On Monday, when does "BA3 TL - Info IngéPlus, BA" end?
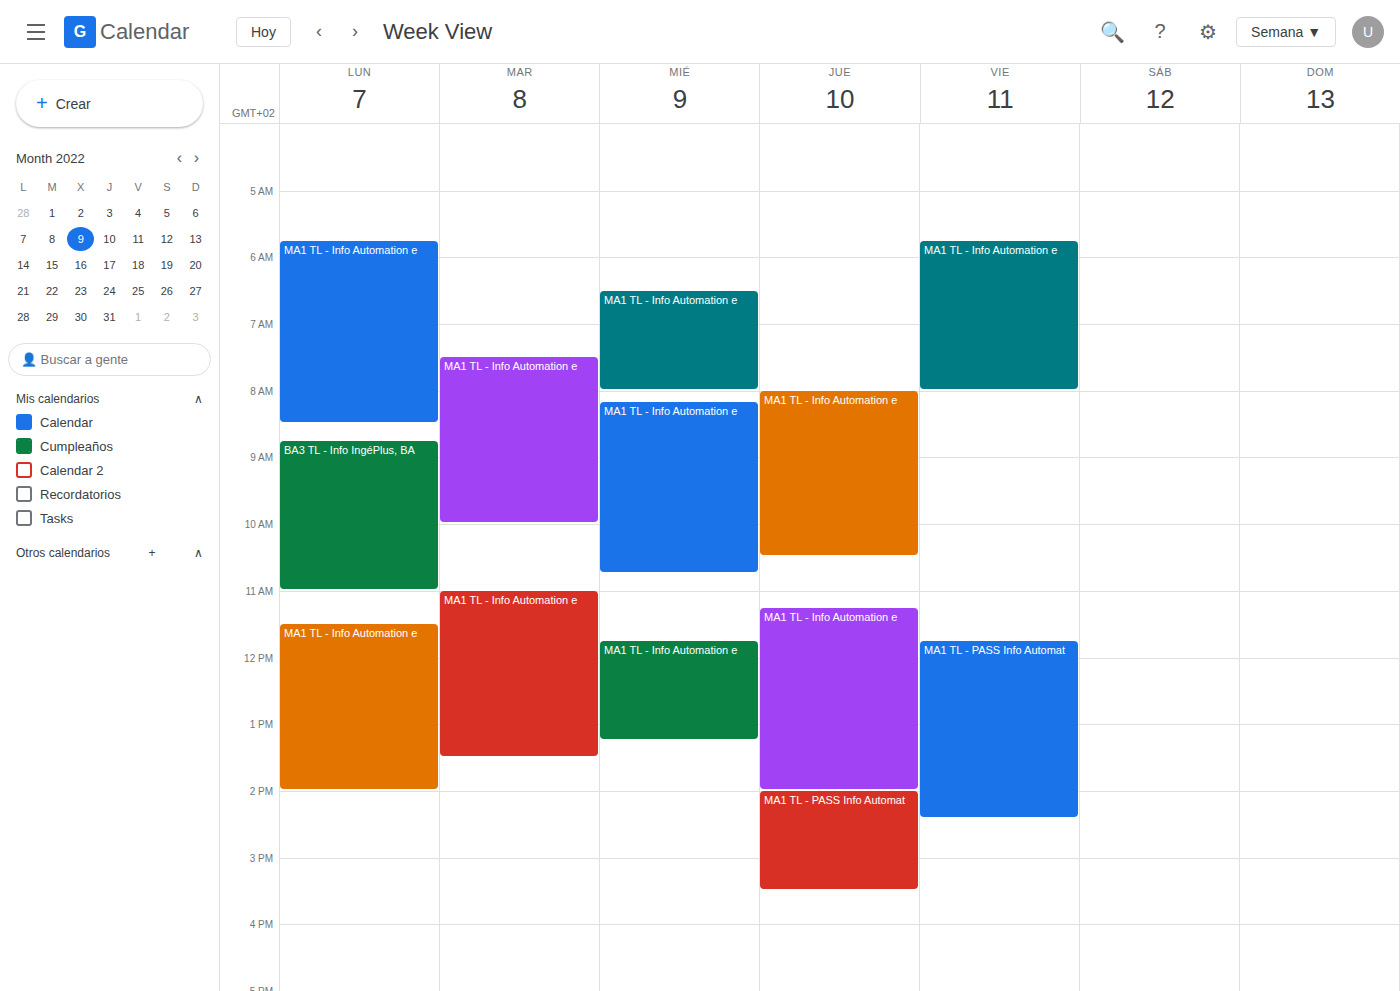
11:00 AM